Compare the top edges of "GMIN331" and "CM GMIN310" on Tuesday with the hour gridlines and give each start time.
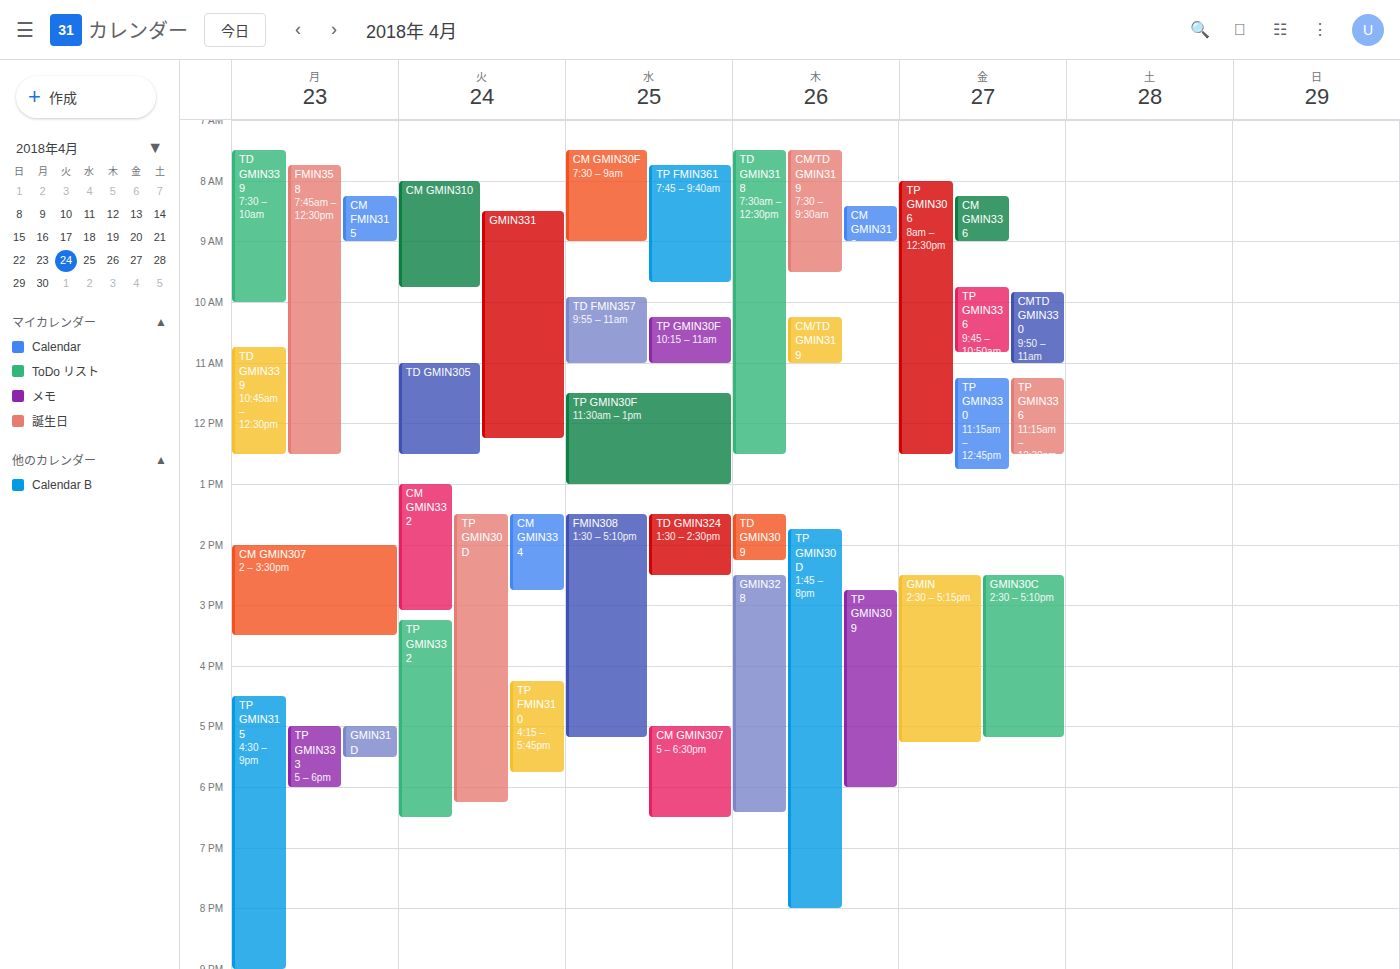
"GMIN331": 8:30 AM, halfway between the 8 AM and 9 AM lines. "CM GMIN310": 8:00 AM, exactly on the 8 AM line.